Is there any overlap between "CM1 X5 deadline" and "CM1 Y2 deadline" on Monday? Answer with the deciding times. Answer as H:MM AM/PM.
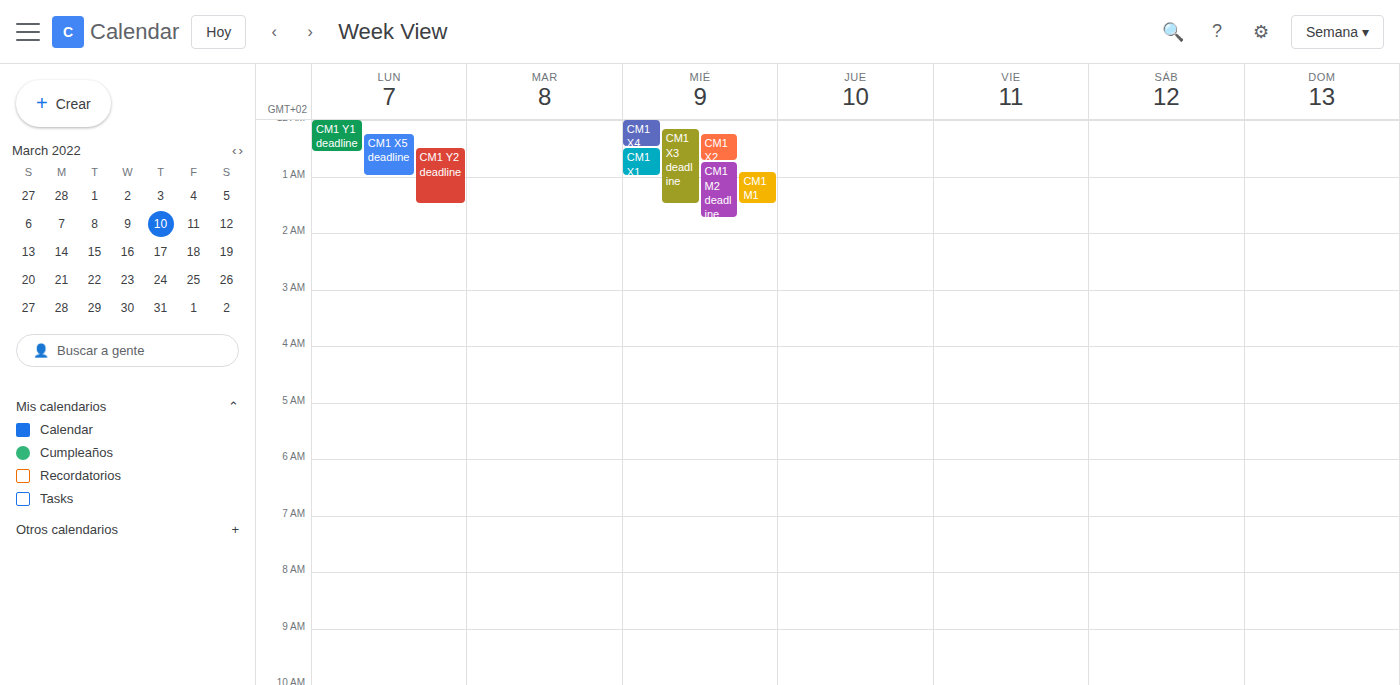
"CM1 Y2 deadline" starts at 12:30 AM, before "CM1 X5 deadline" ends at 1:00 AM -- they overlap.